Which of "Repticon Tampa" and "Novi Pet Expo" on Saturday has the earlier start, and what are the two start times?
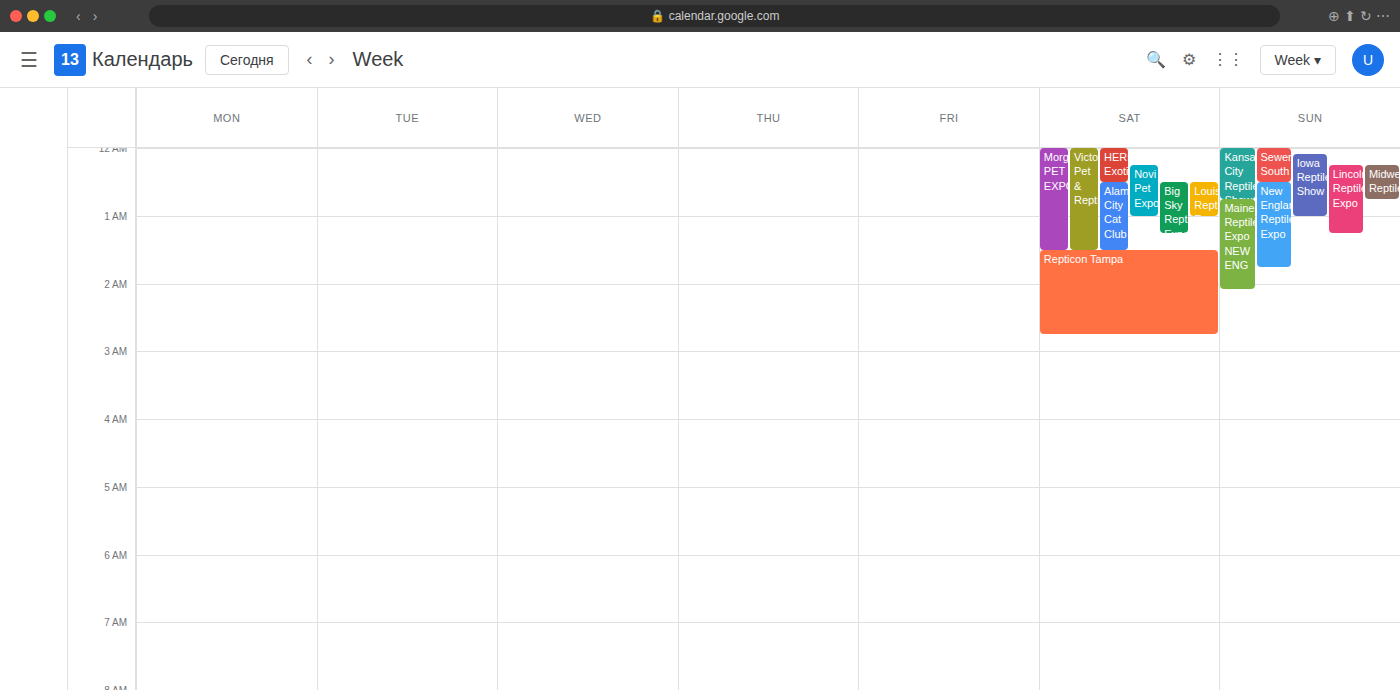
"Novi Pet Expo" 00:15; "Repticon Tampa" 01:30.